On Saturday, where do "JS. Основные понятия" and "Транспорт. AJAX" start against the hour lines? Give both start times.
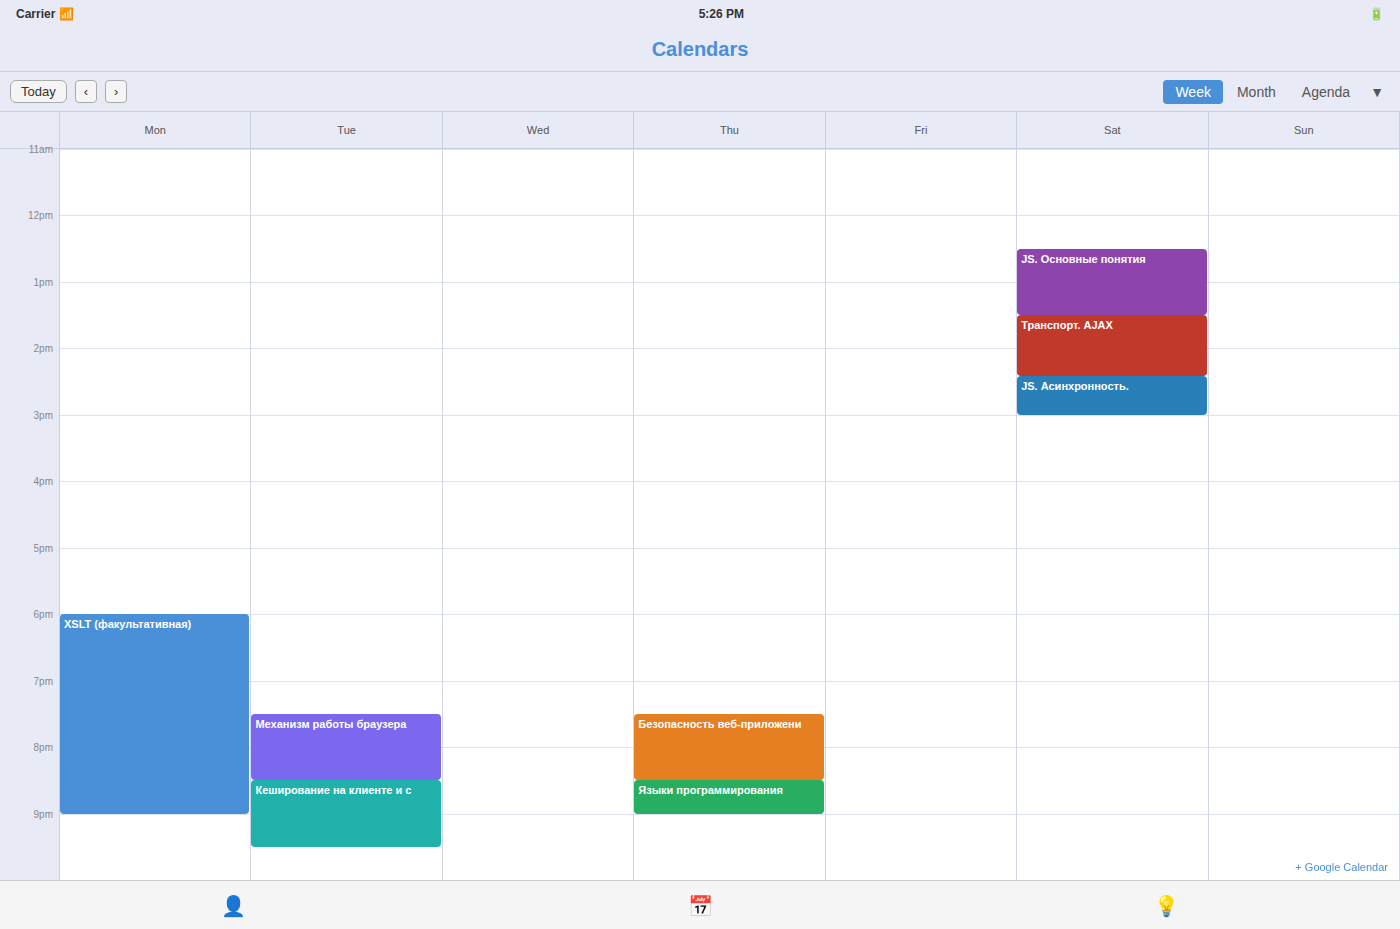
"JS. Основные понятия": 12:30 PM, halfway between the 12 PM and 1 PM lines. "Транспорт. AJAX": 1:30 PM, halfway between the 1 PM and 2 PM lines.